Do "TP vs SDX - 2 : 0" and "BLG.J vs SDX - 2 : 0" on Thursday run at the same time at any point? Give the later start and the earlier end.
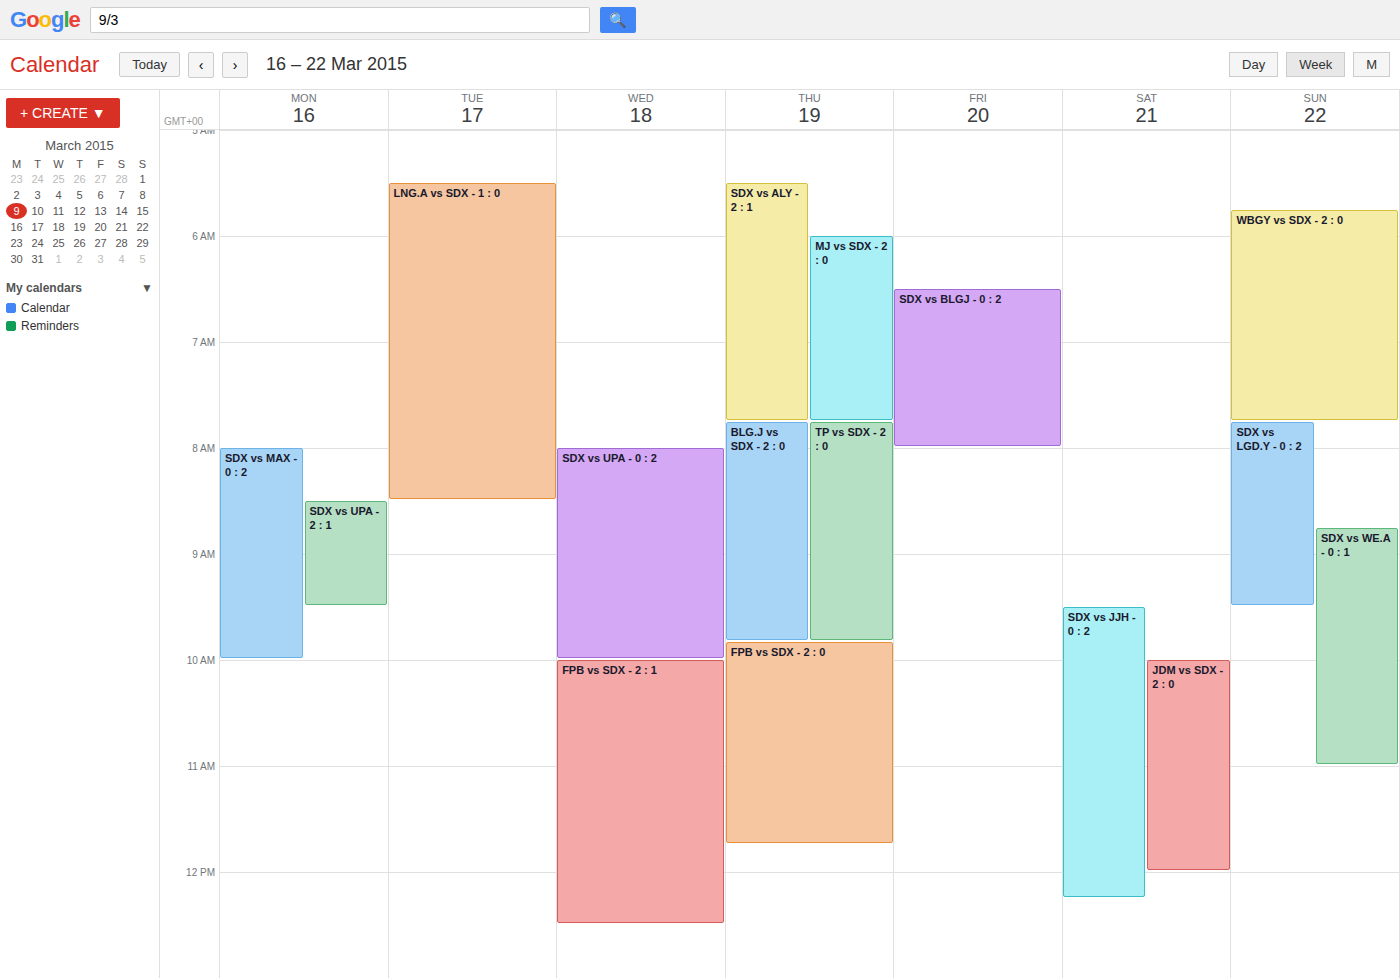
"BLG.J vs SDX - 2 : 0" runs 7:45 AM to 9:50 AM, inside "TP vs SDX - 2 : 0" -- they overlap.